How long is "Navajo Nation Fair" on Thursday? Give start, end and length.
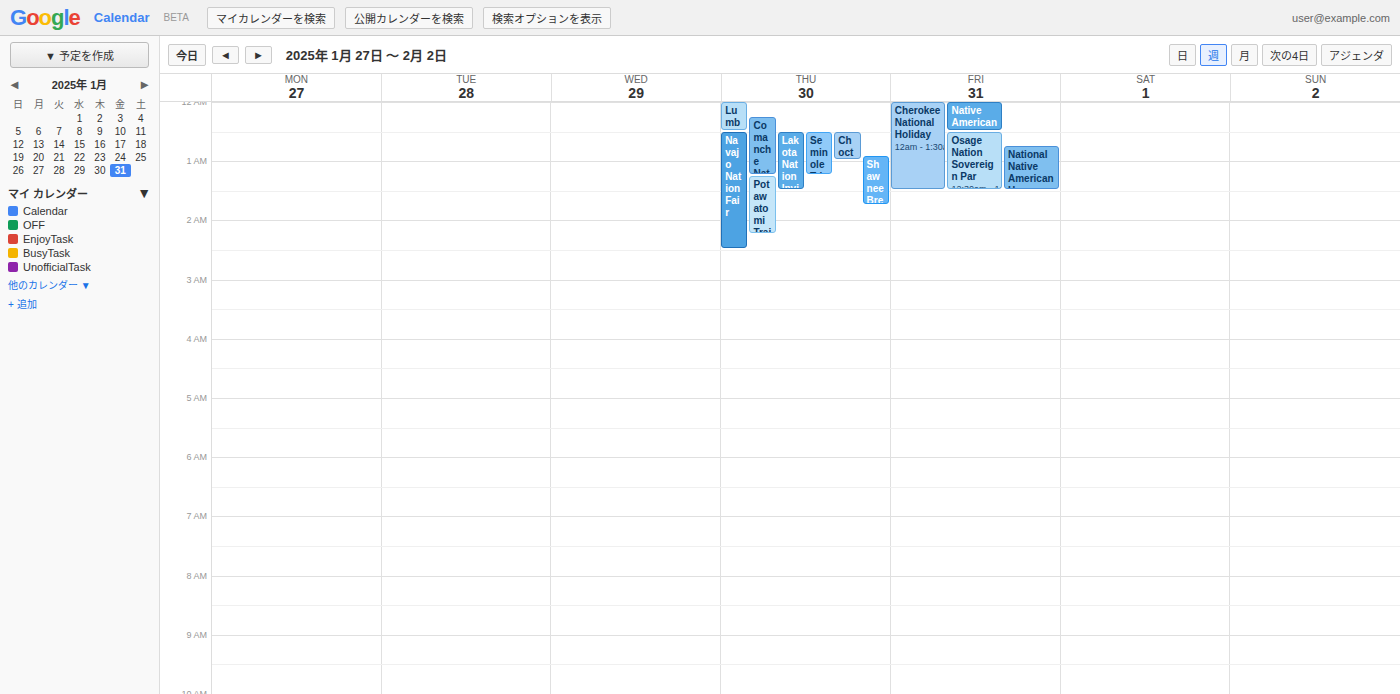
12:30 AM to 2:30 AM, 2 hours